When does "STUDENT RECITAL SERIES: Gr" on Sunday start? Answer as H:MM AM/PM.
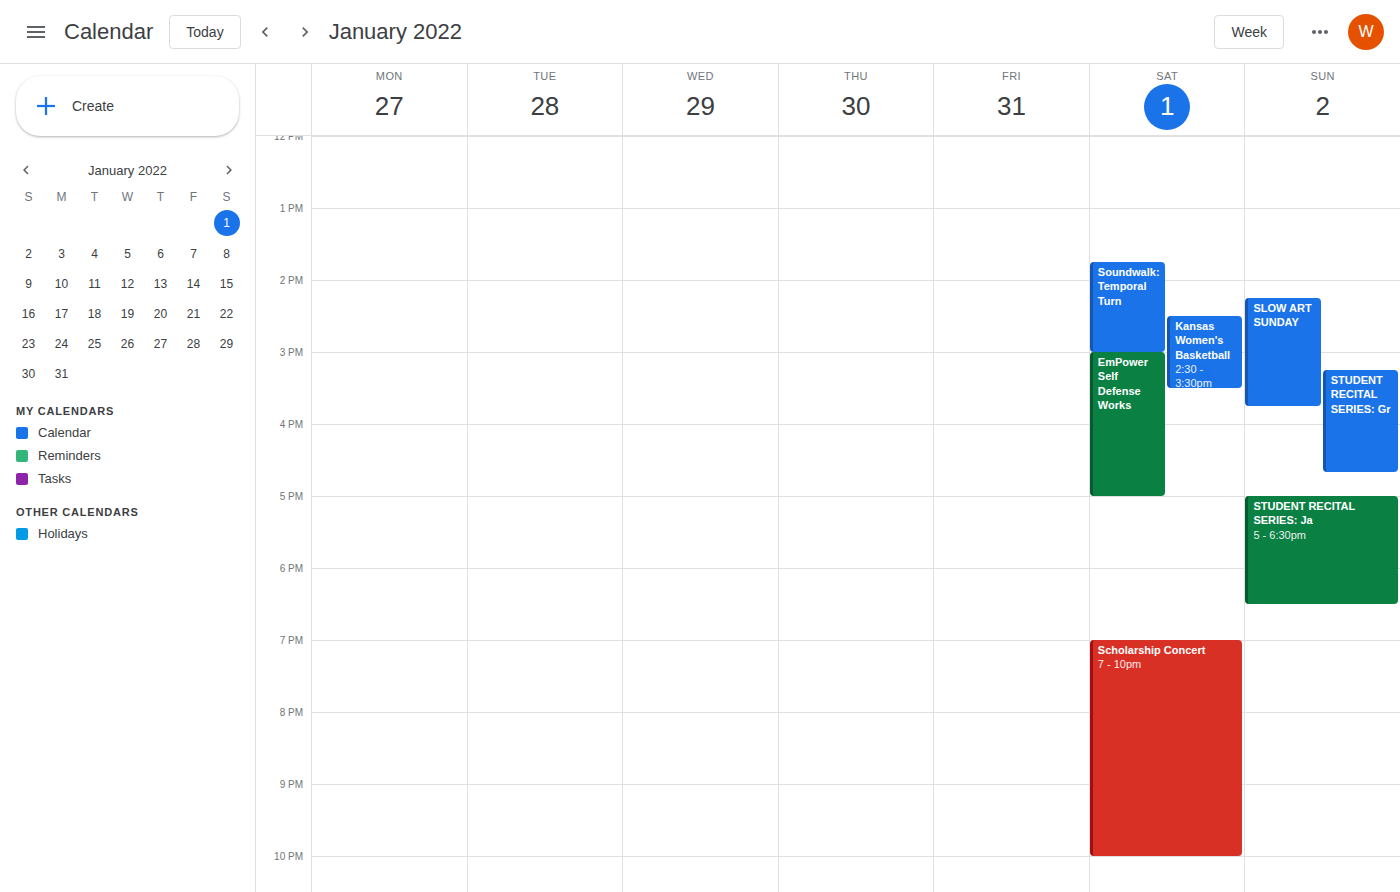
3:15 PM